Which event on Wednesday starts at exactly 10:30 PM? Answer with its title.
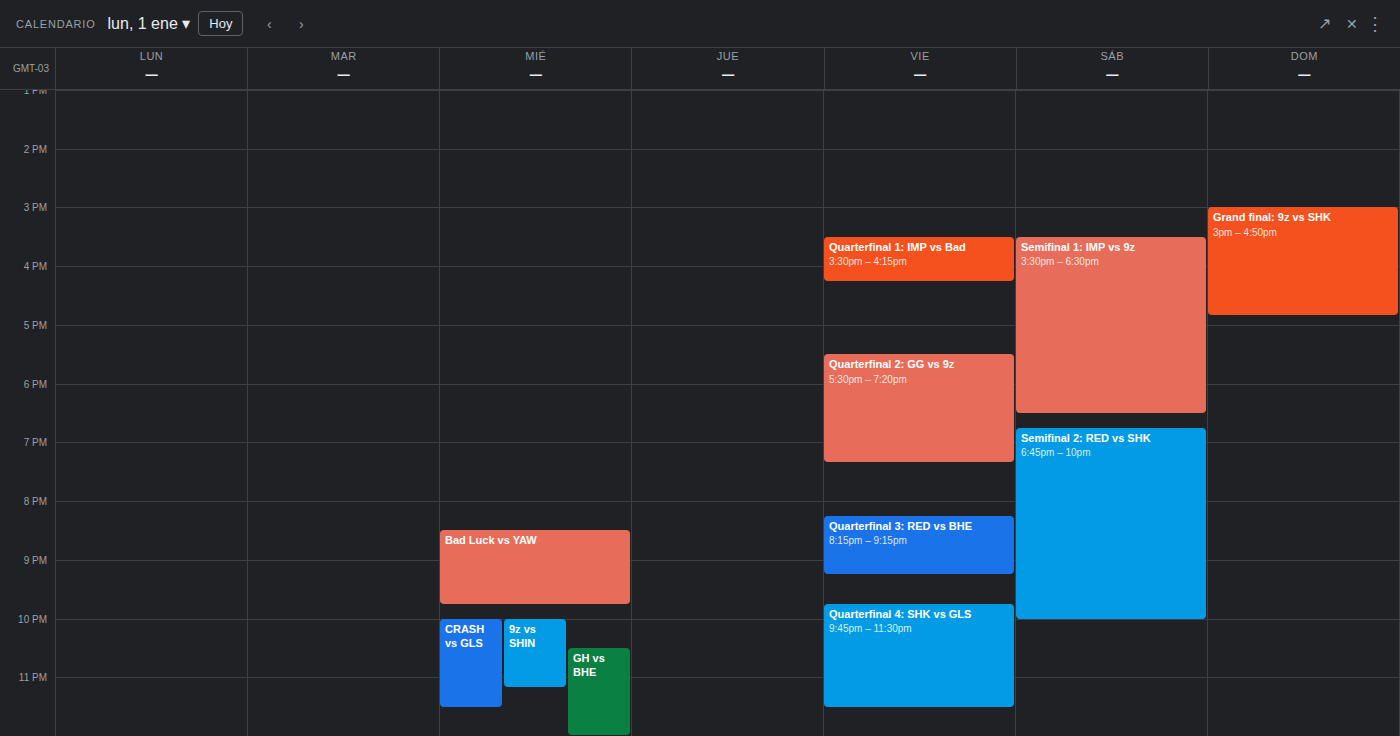
"GH vs BHE"